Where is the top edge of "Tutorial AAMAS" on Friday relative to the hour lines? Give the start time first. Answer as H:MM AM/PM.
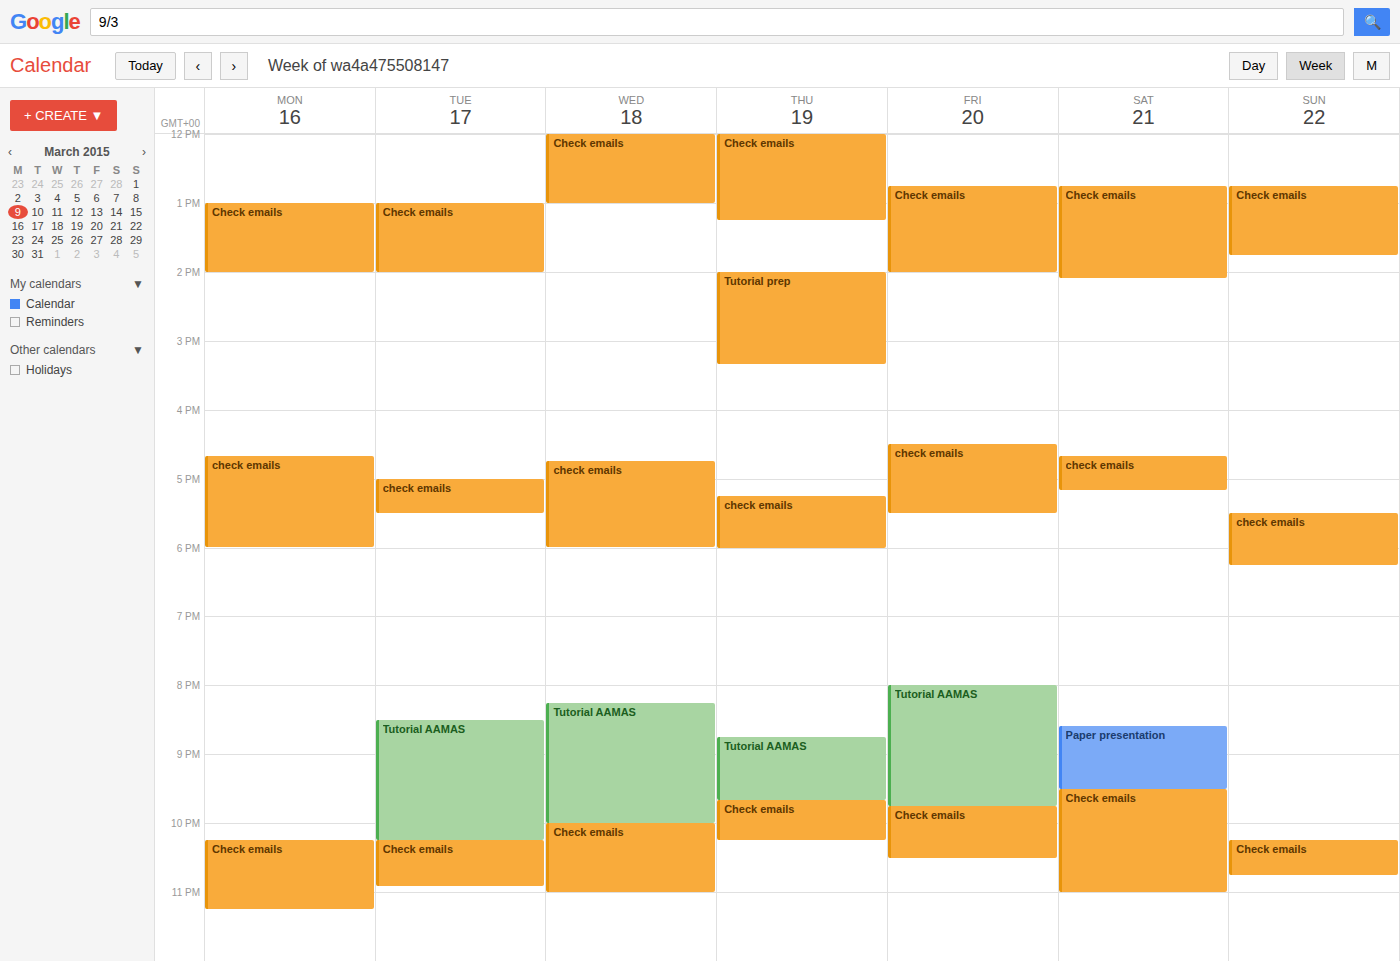
8:00 PM -- exactly on the 8 PM line.